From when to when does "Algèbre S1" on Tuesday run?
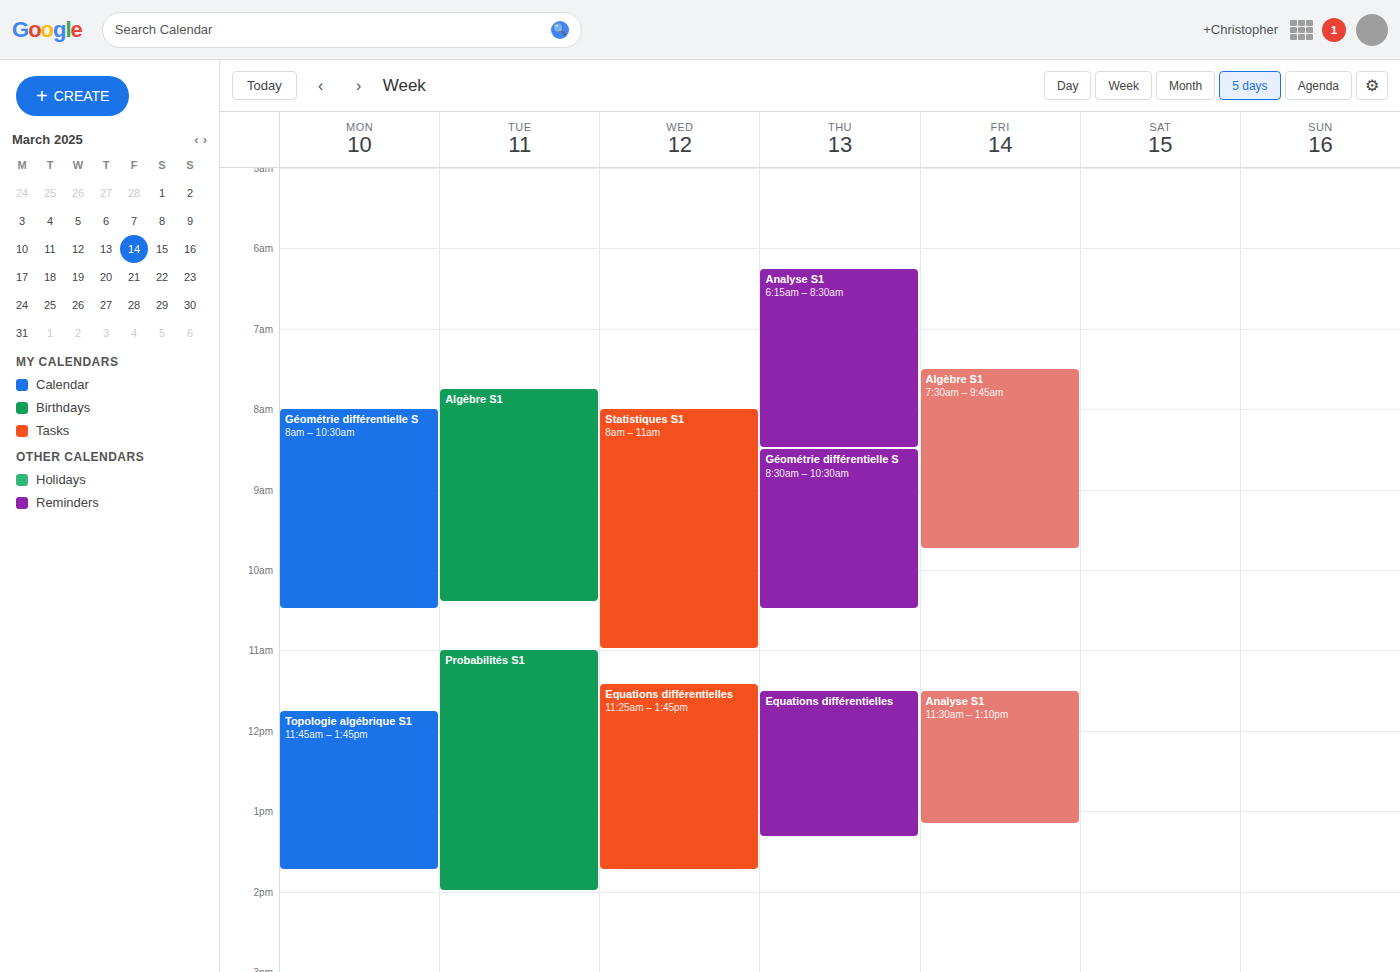
07:45 to 10:25